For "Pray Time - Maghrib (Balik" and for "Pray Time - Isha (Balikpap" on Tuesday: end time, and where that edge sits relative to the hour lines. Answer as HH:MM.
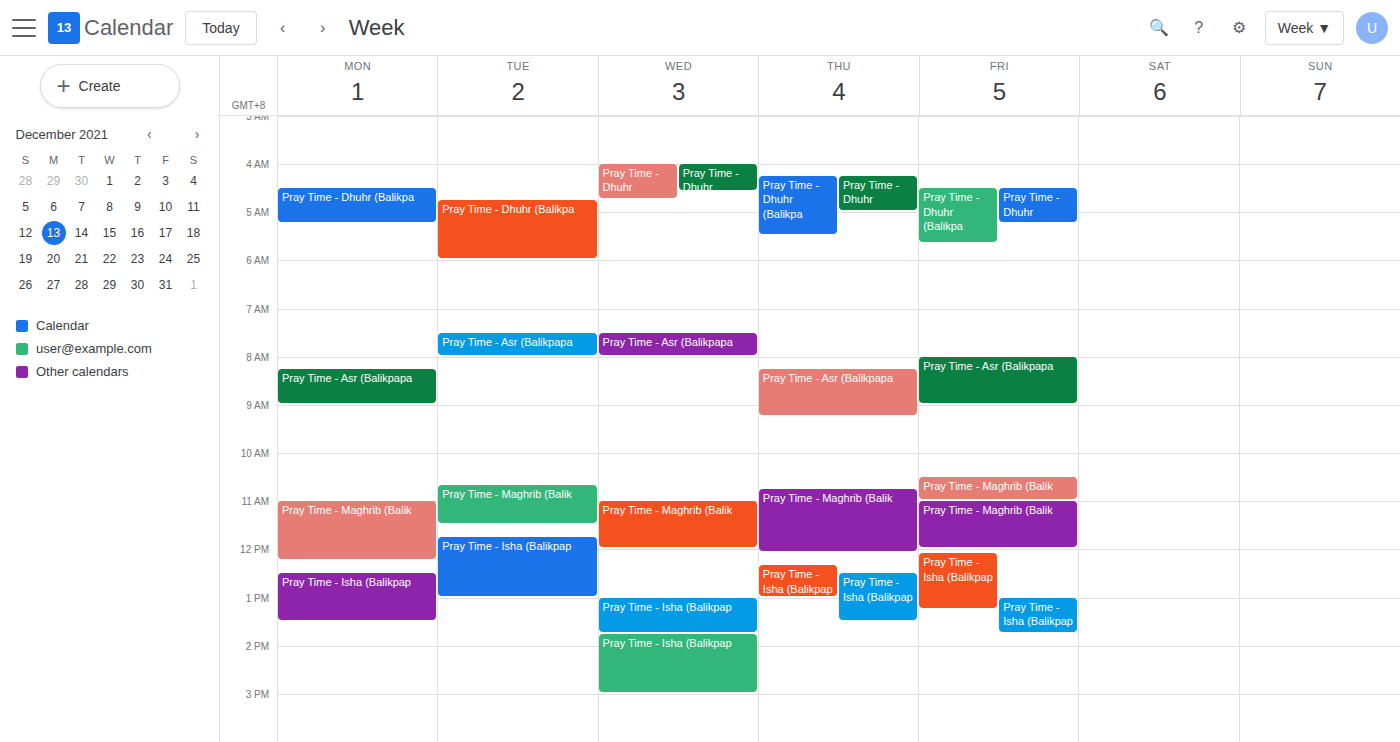
"Pray Time - Maghrib (Balik": 11:30, halfway between the 11:00 and 12:00 lines. "Pray Time - Isha (Balikpap": 13:00, exactly on the 13:00 line.